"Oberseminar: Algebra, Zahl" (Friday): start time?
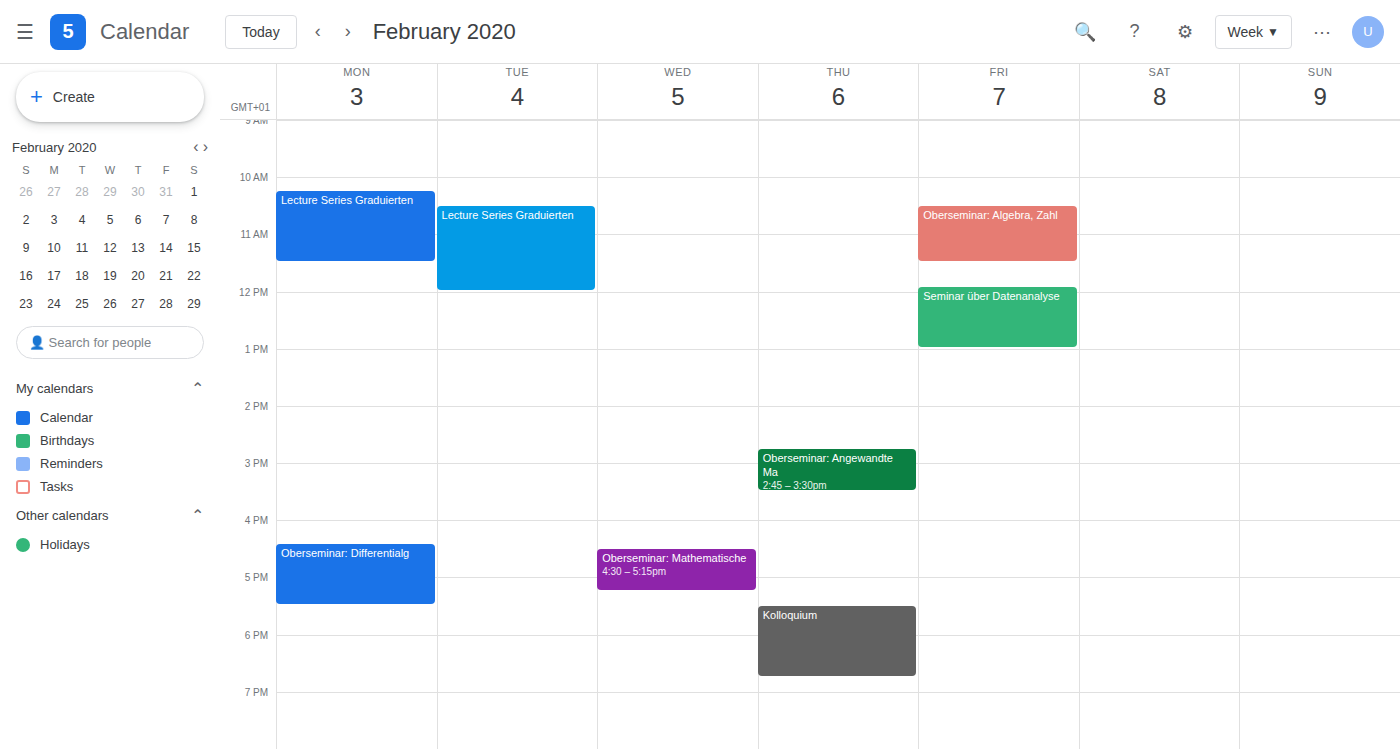
10:30 AM